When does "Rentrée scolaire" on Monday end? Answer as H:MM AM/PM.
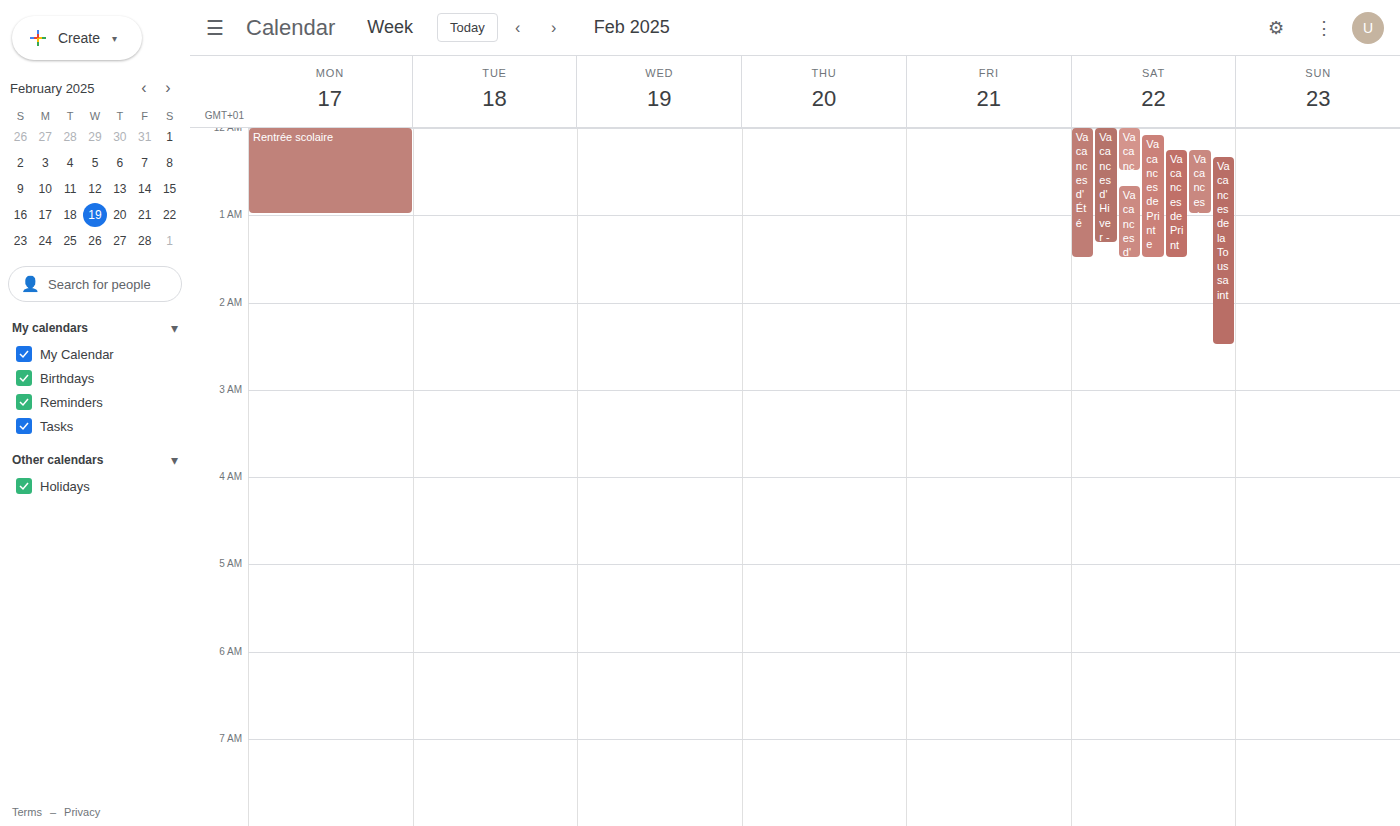
1:00 AM